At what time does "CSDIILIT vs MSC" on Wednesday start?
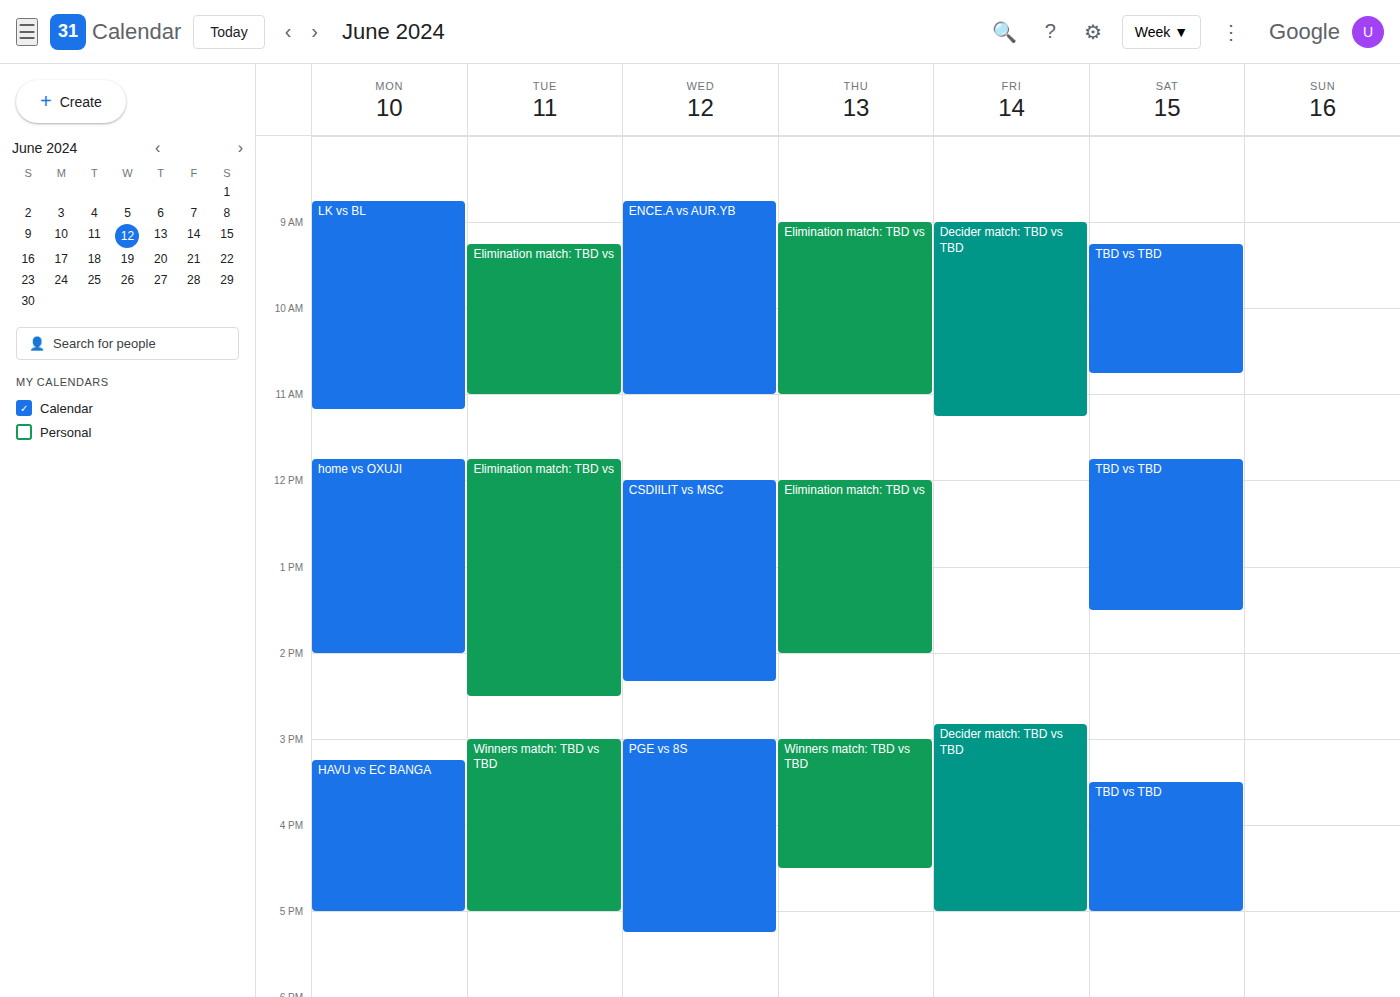
12:00